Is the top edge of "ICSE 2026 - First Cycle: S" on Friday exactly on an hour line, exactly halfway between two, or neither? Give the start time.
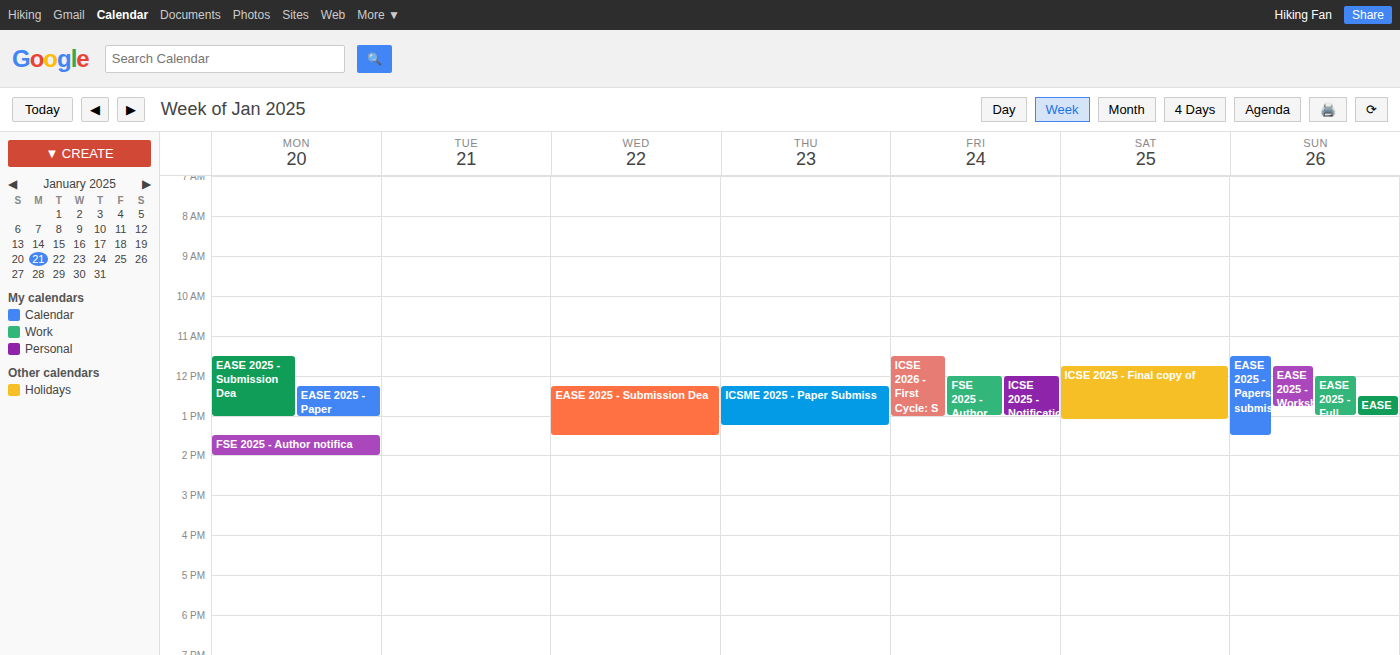
11:30 AM -- halfway between the 11 AM and 12 PM lines.